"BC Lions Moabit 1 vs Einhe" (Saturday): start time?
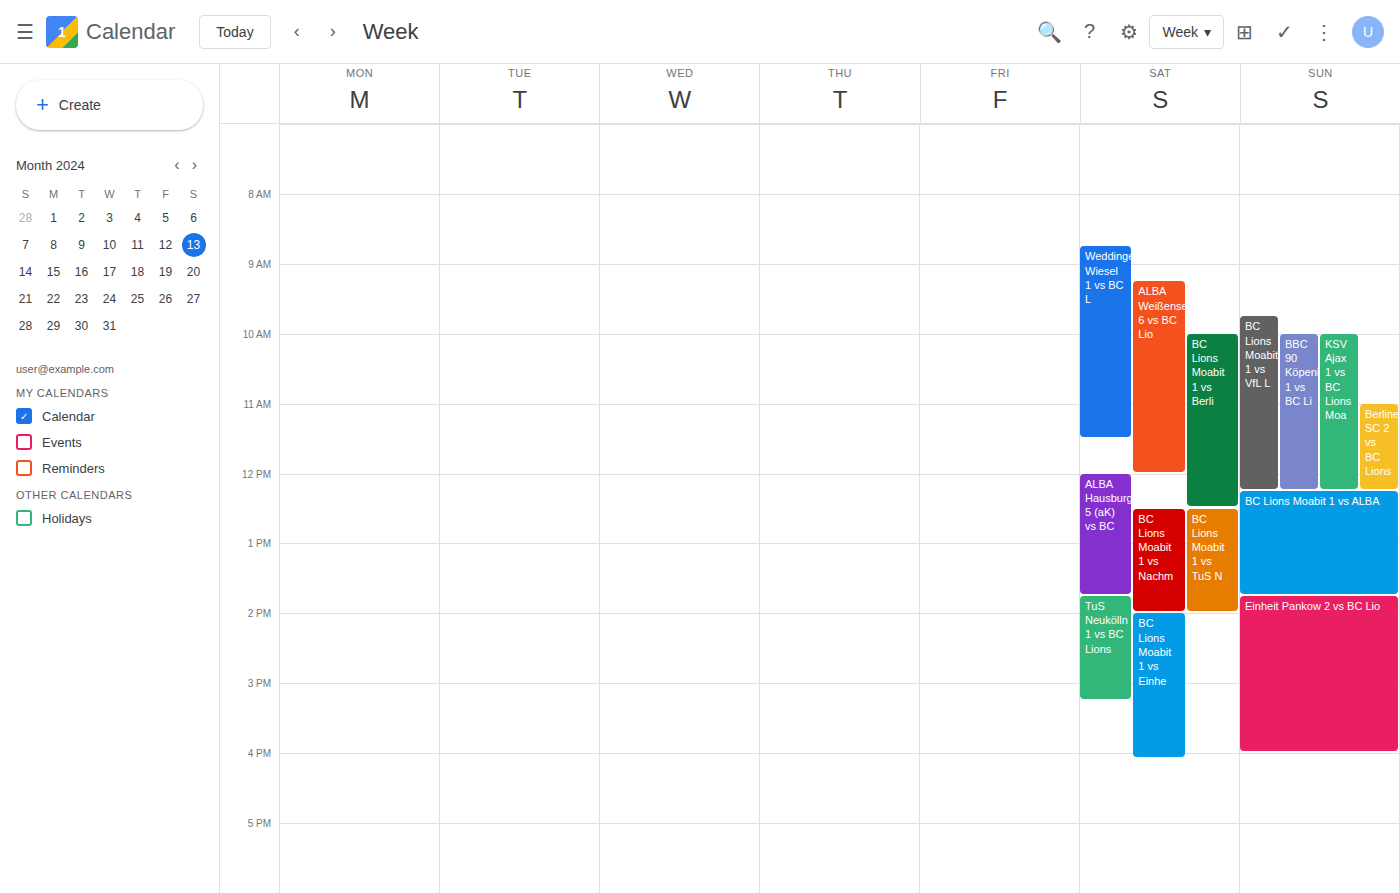
14:00